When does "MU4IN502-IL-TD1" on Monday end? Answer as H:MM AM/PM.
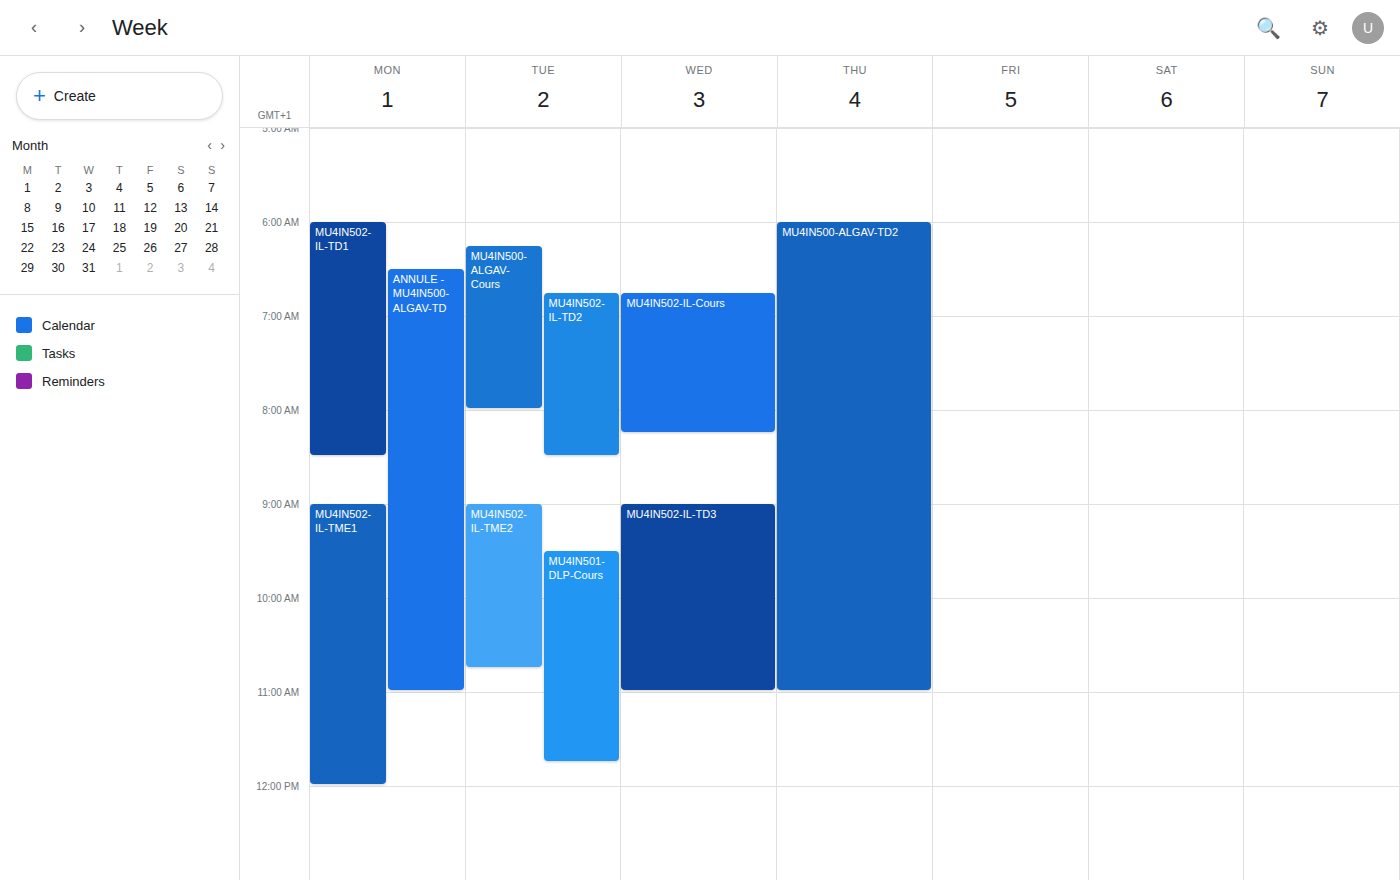
8:30 AM